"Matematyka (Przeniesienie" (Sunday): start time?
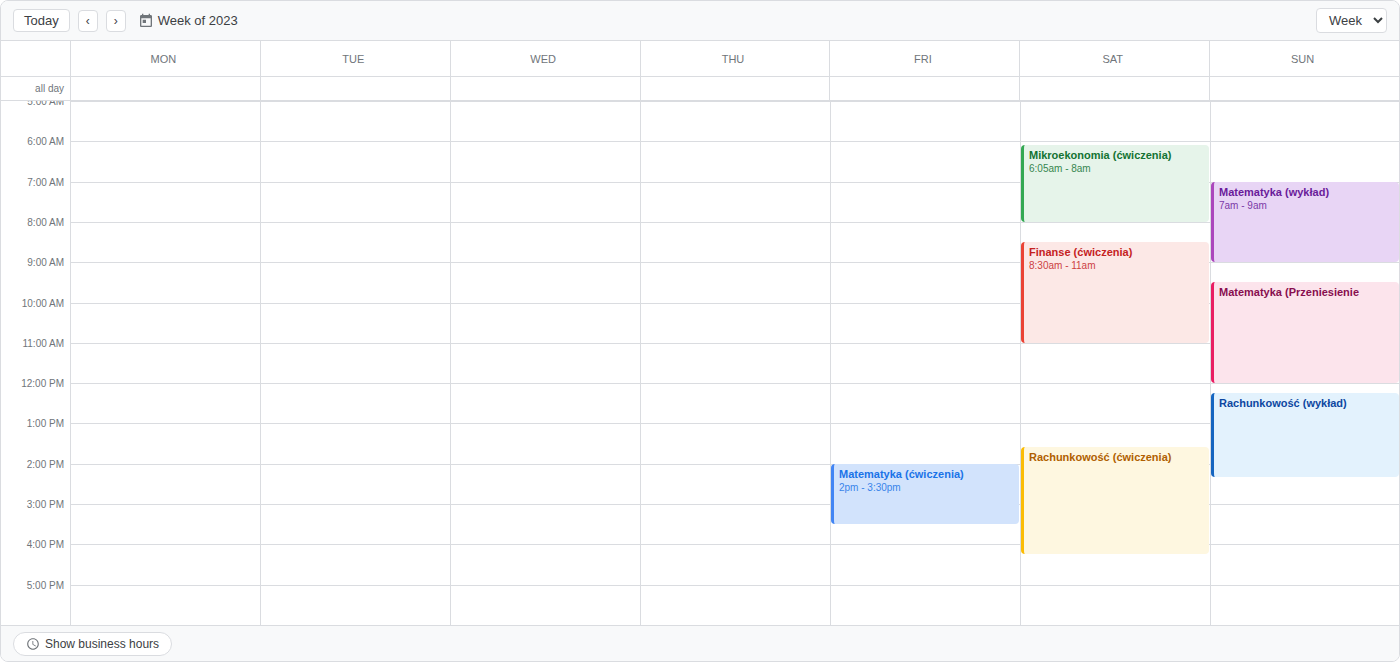
9:30 AM